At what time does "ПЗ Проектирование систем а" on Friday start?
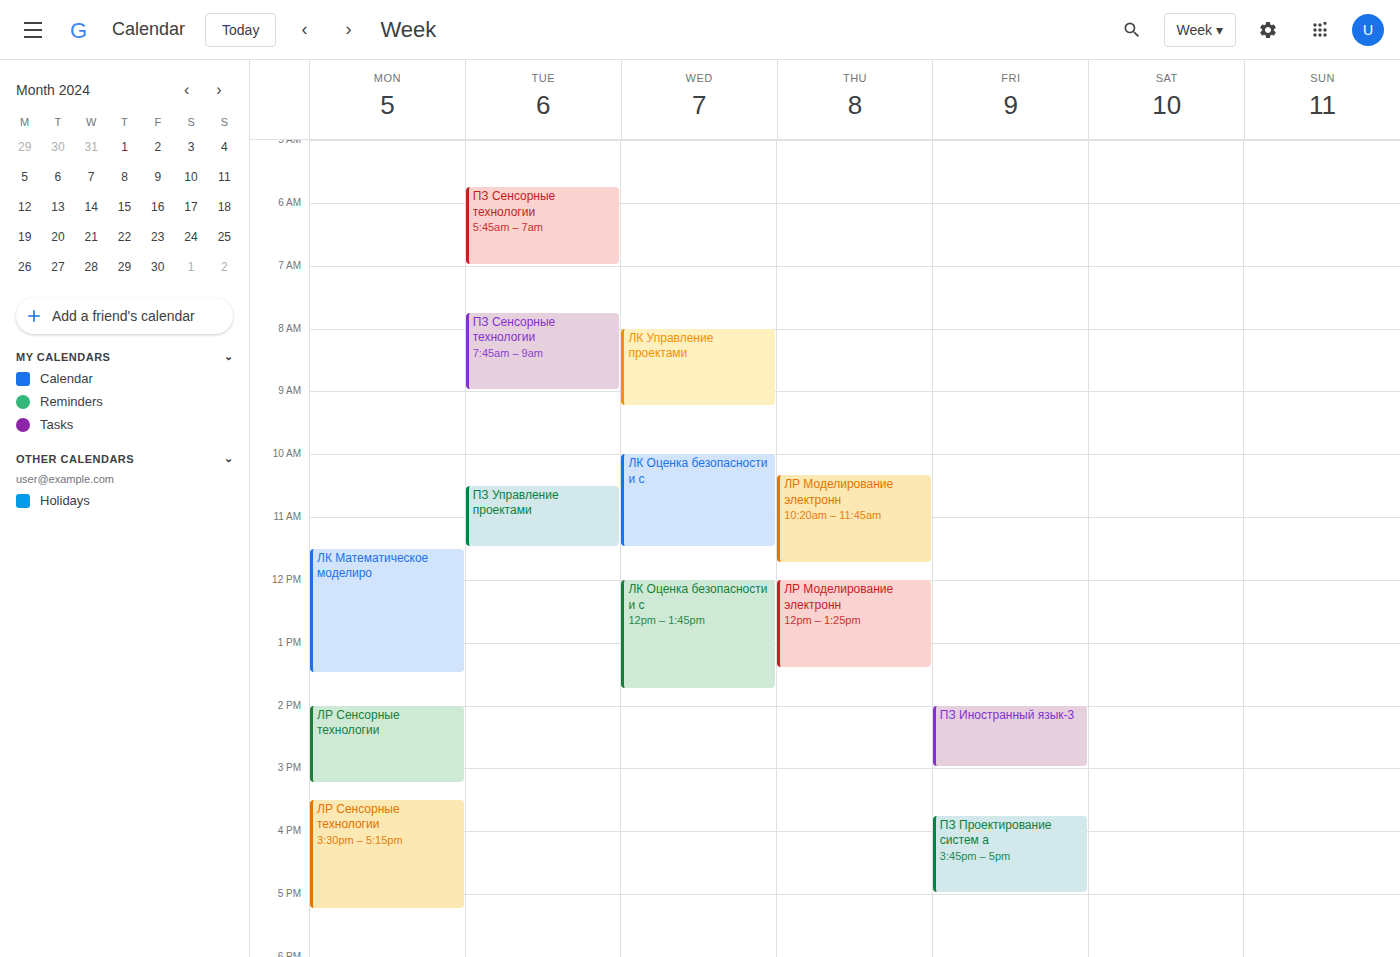
3:45 PM